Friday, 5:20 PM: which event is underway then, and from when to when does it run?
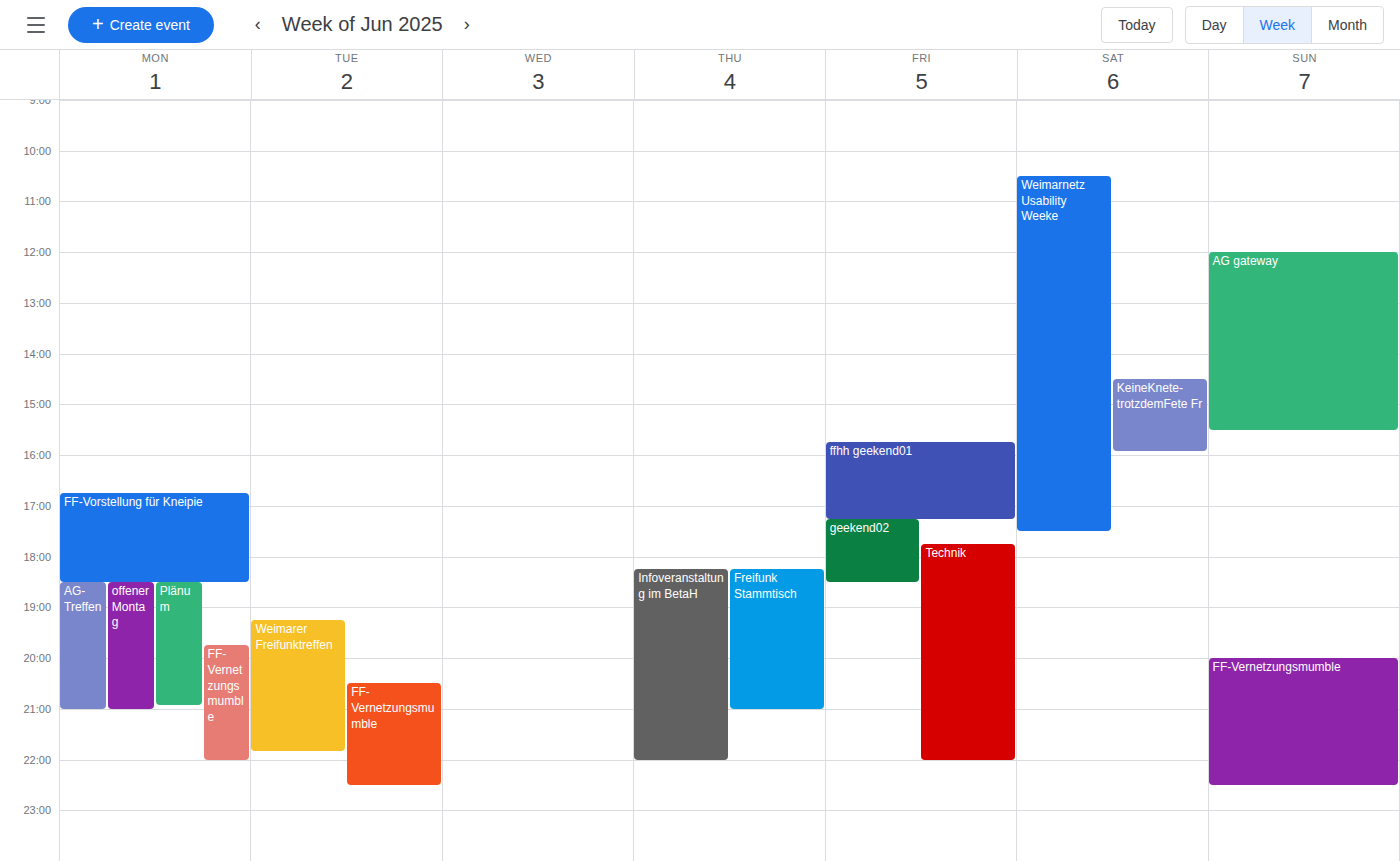
"geekend02", 5:15 PM to 6:30 PM